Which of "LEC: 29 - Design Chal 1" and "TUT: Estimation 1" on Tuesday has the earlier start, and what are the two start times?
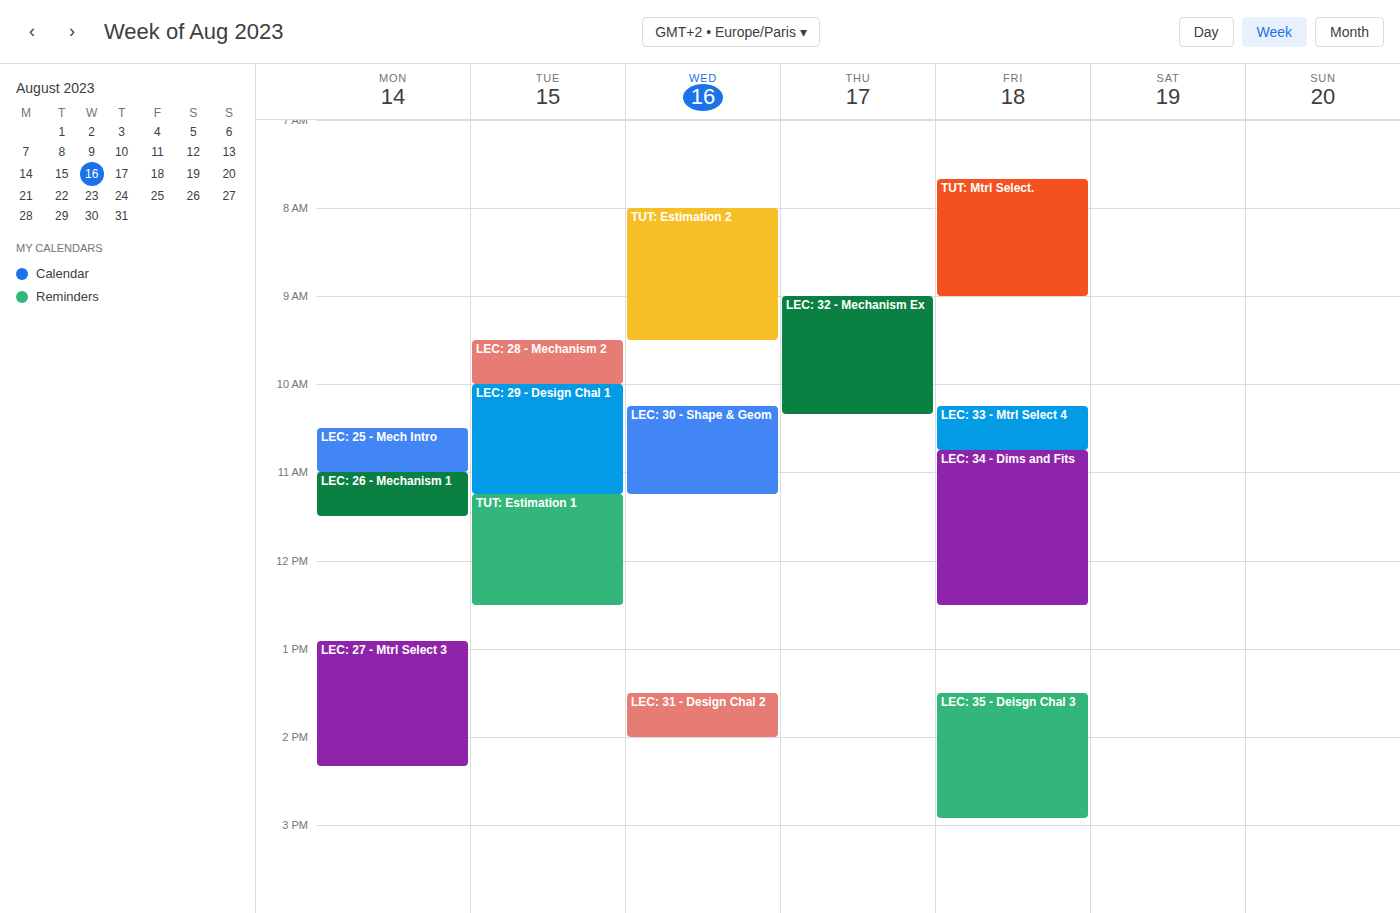
"LEC: 29 - Design Chal 1" 10:00 AM; "TUT: Estimation 1" 11:15 AM.